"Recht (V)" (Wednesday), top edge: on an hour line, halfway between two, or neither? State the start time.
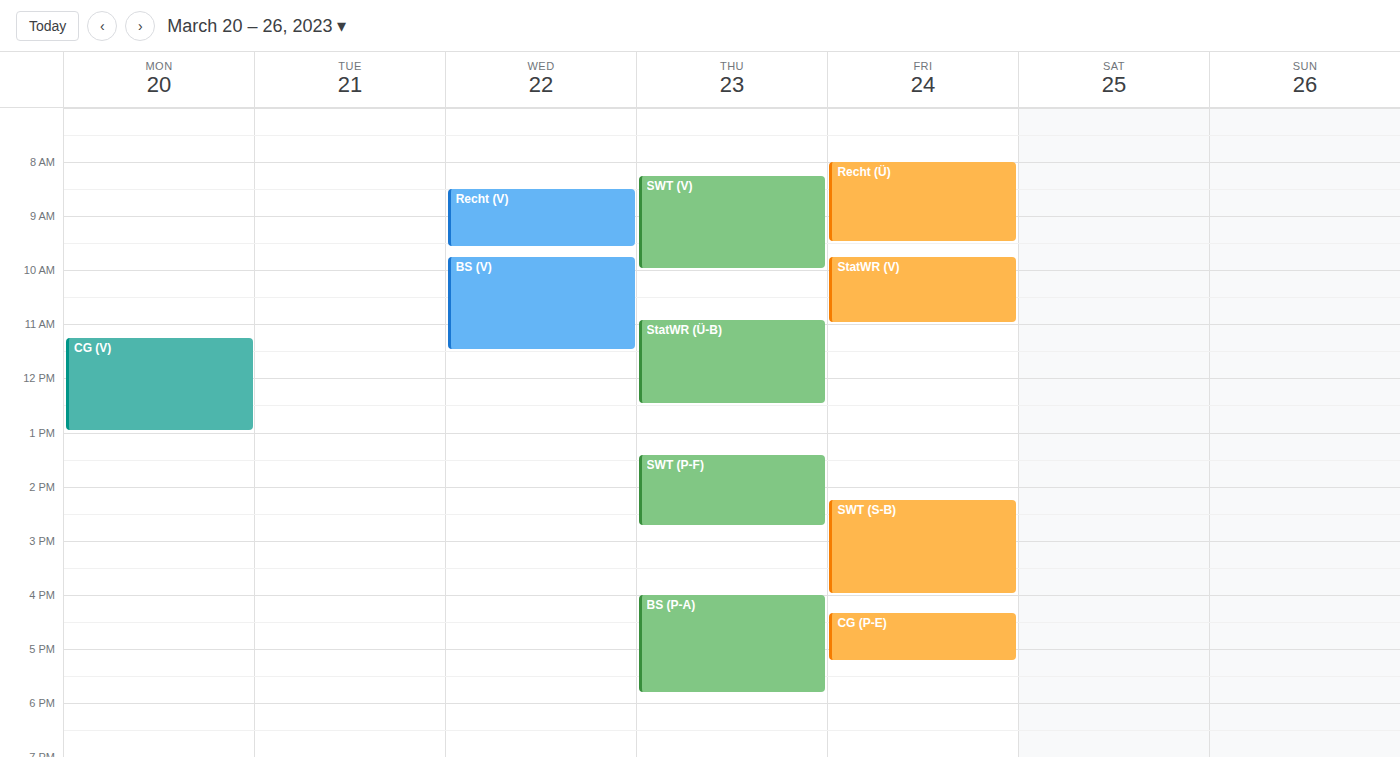
08:30 -- halfway between the 08:00 and 09:00 lines.